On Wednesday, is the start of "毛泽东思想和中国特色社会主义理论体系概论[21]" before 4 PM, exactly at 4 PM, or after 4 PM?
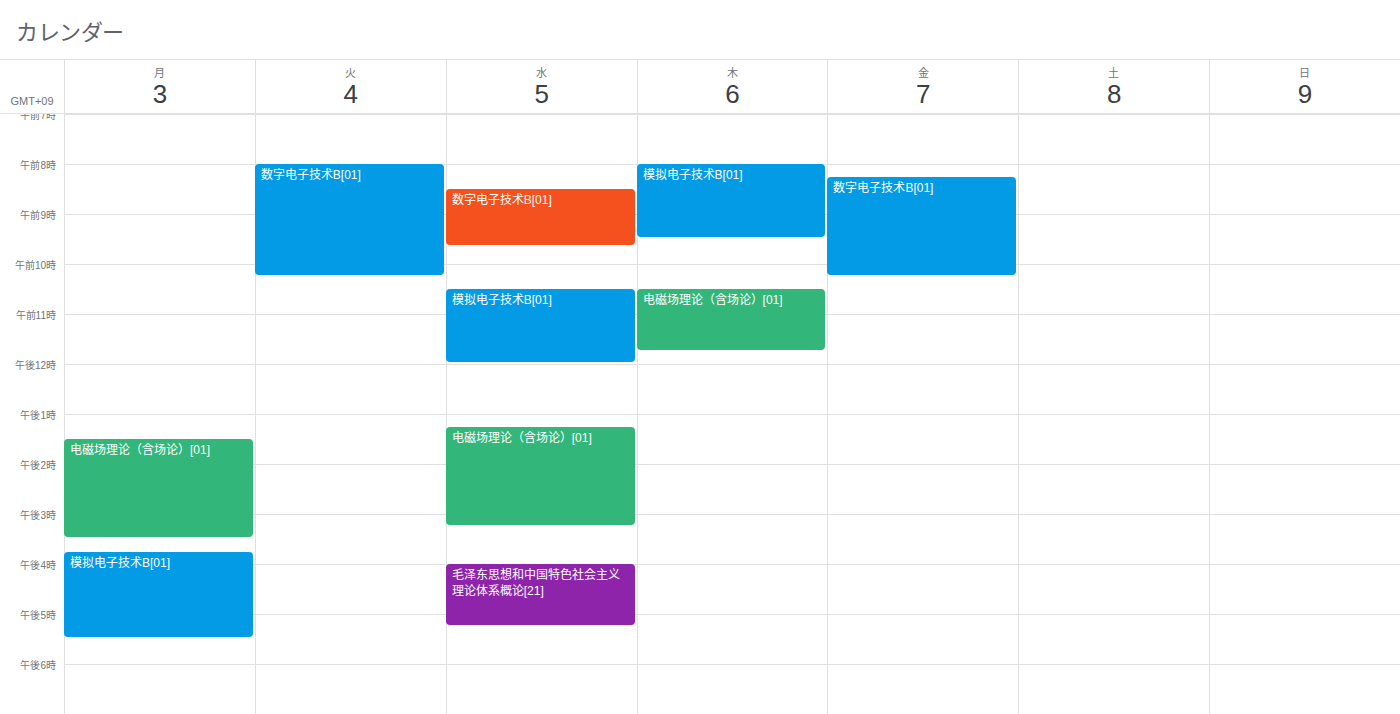
4:00 PM -- exactly at 4 PM, on the 4 PM line.